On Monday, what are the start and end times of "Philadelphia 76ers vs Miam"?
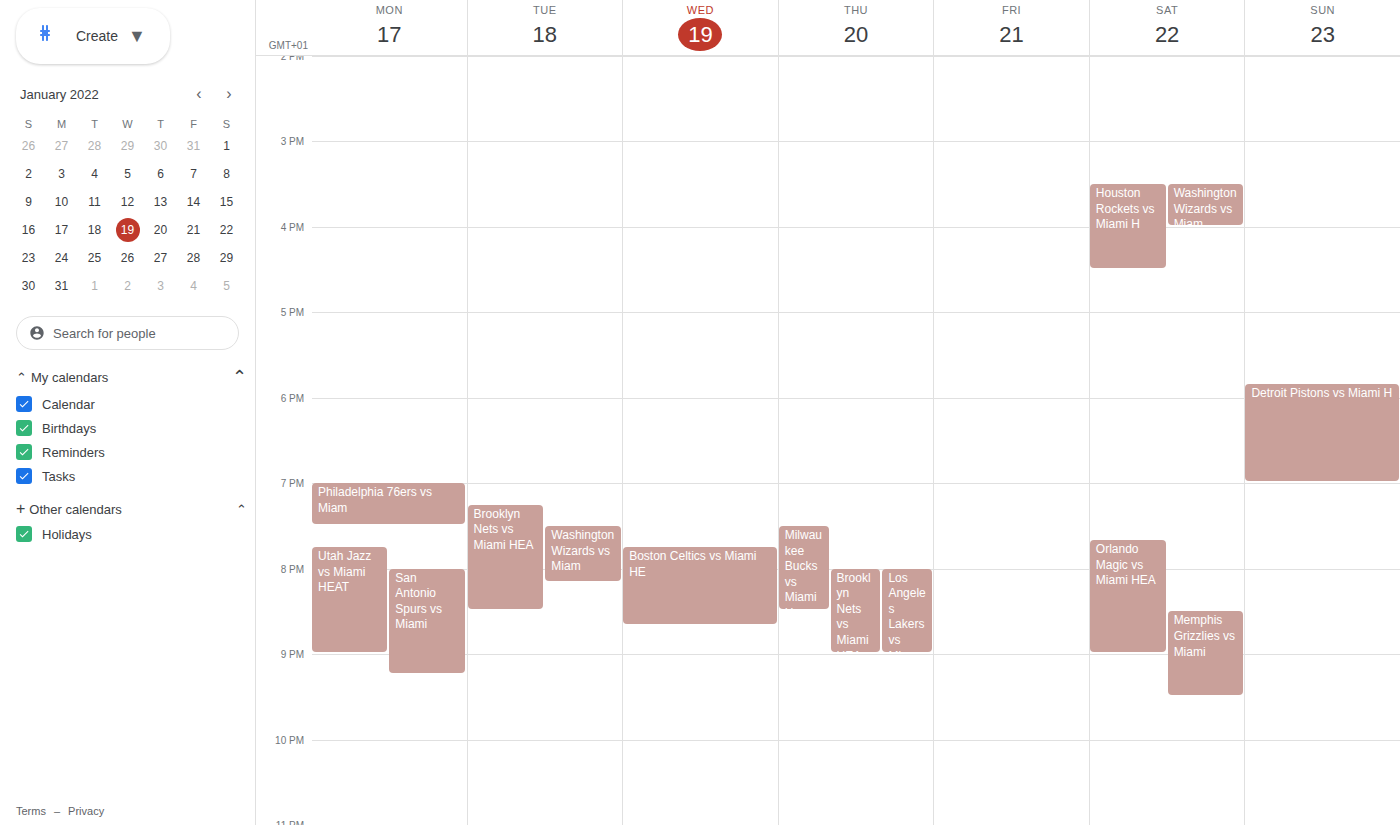
7:00 PM to 7:30 PM